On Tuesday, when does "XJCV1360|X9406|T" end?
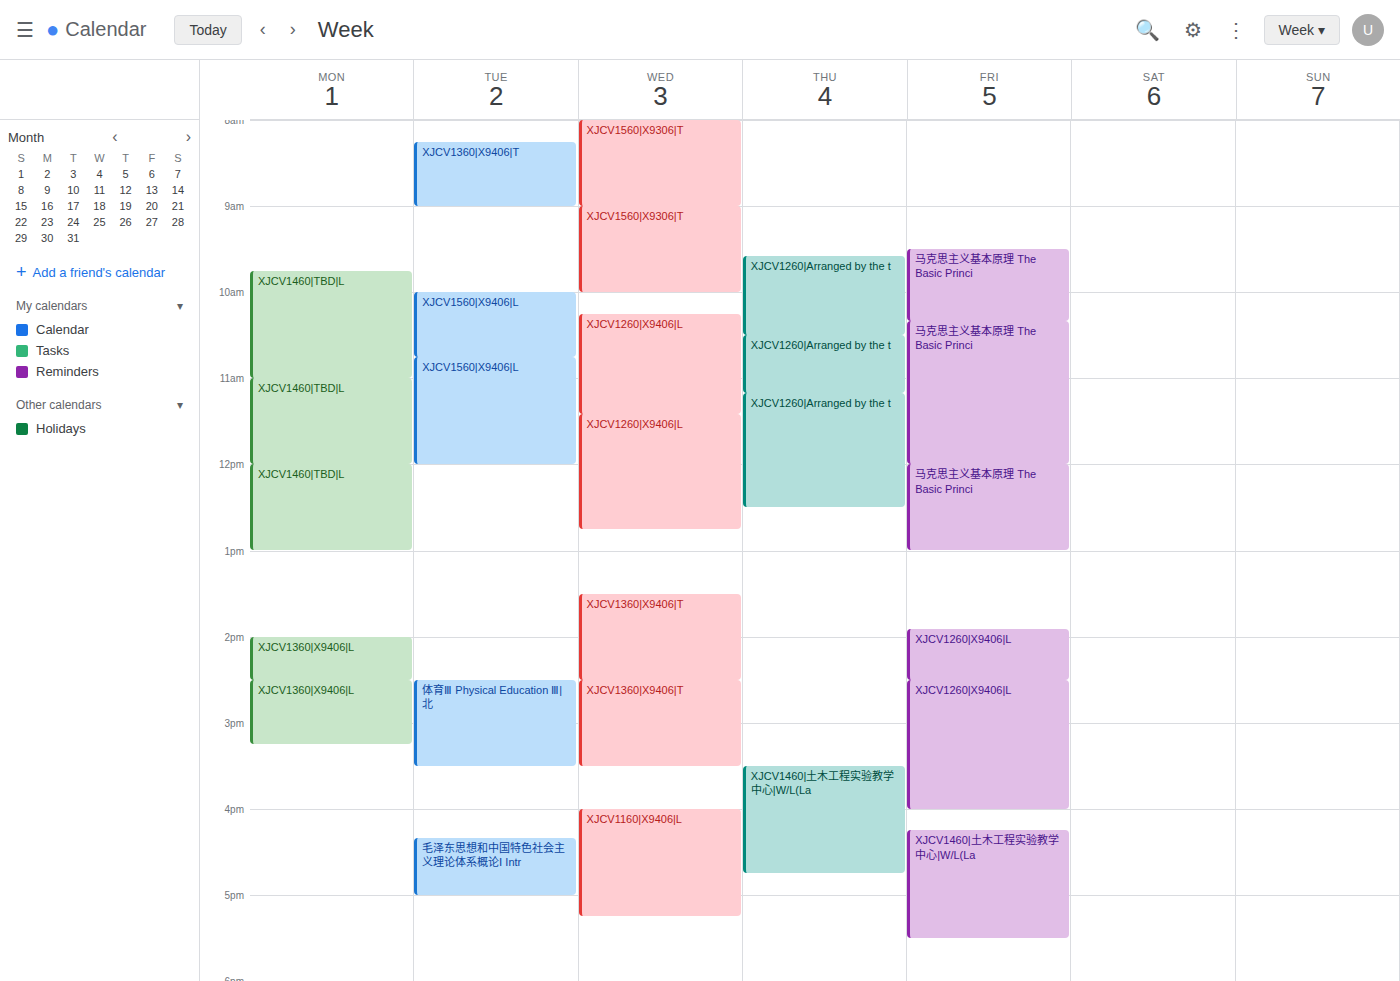
9:00 AM